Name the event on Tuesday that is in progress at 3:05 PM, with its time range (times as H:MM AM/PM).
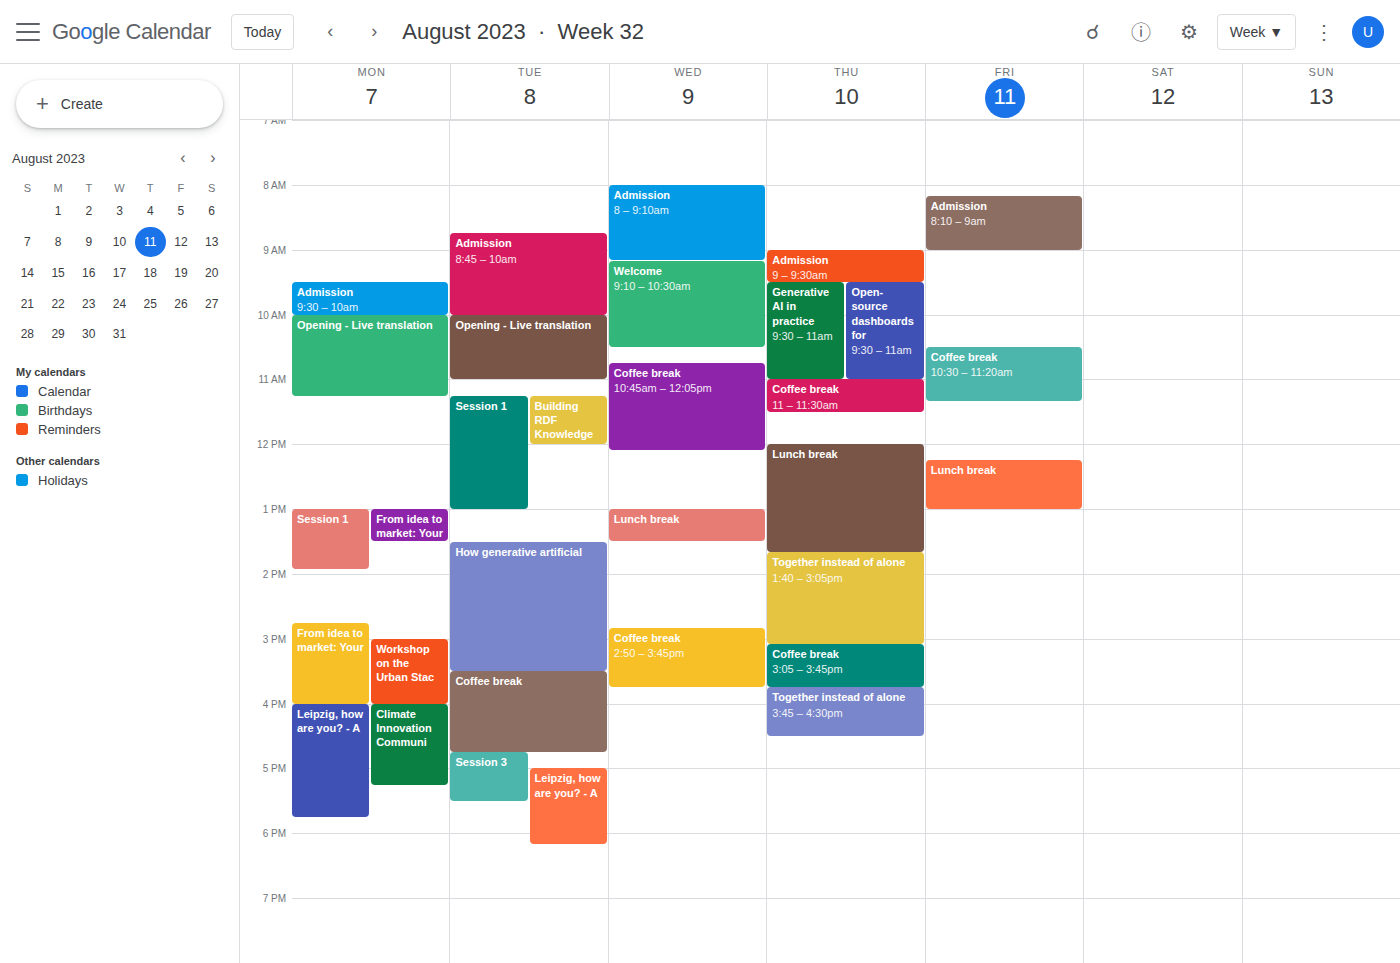
"How generative artificial", 1:30 PM to 3:30 PM